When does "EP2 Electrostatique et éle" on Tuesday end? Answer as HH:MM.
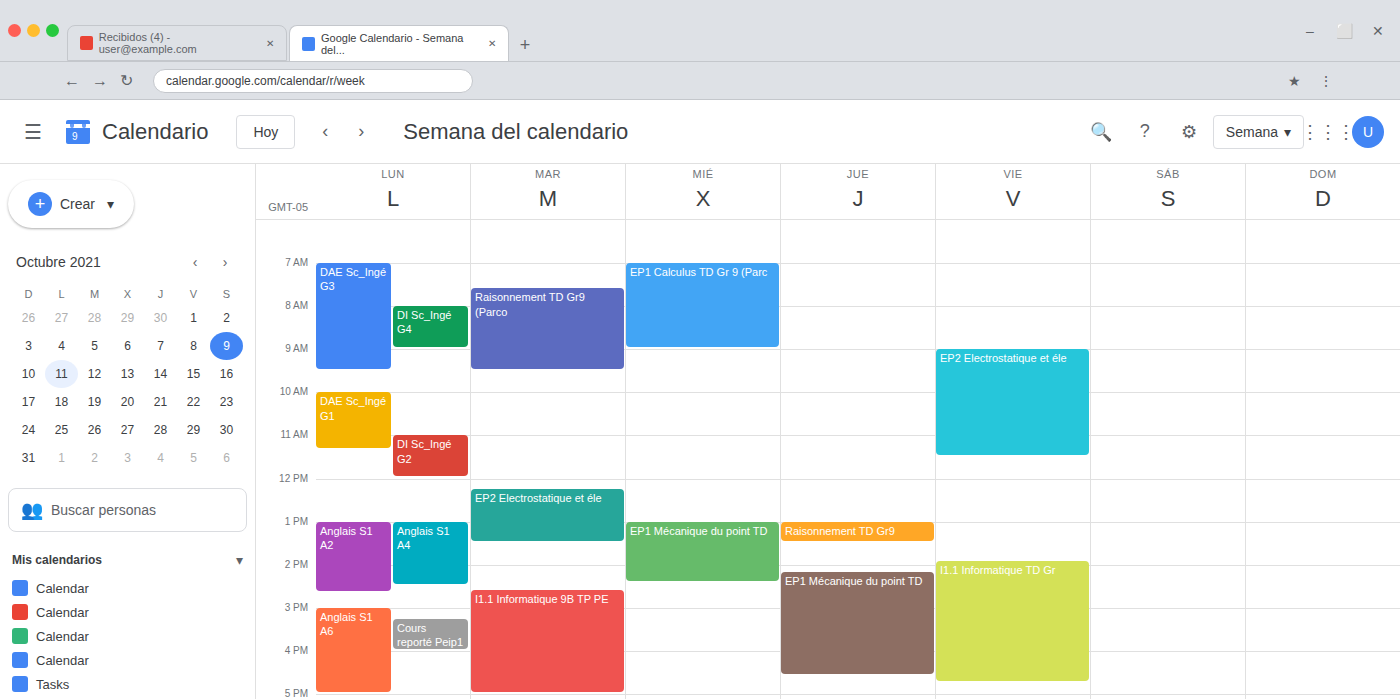
13:30